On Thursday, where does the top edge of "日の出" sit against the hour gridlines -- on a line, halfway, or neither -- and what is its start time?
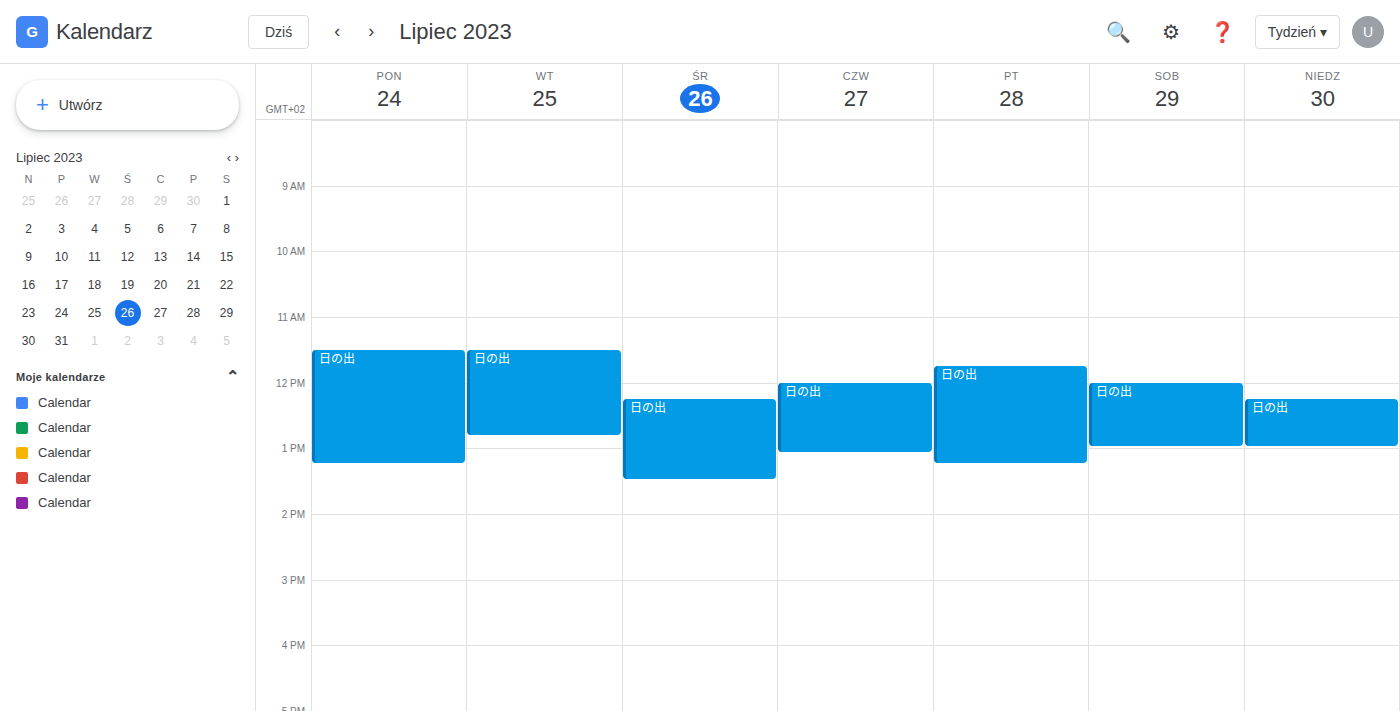
12:00 PM -- exactly on the 12 PM line.